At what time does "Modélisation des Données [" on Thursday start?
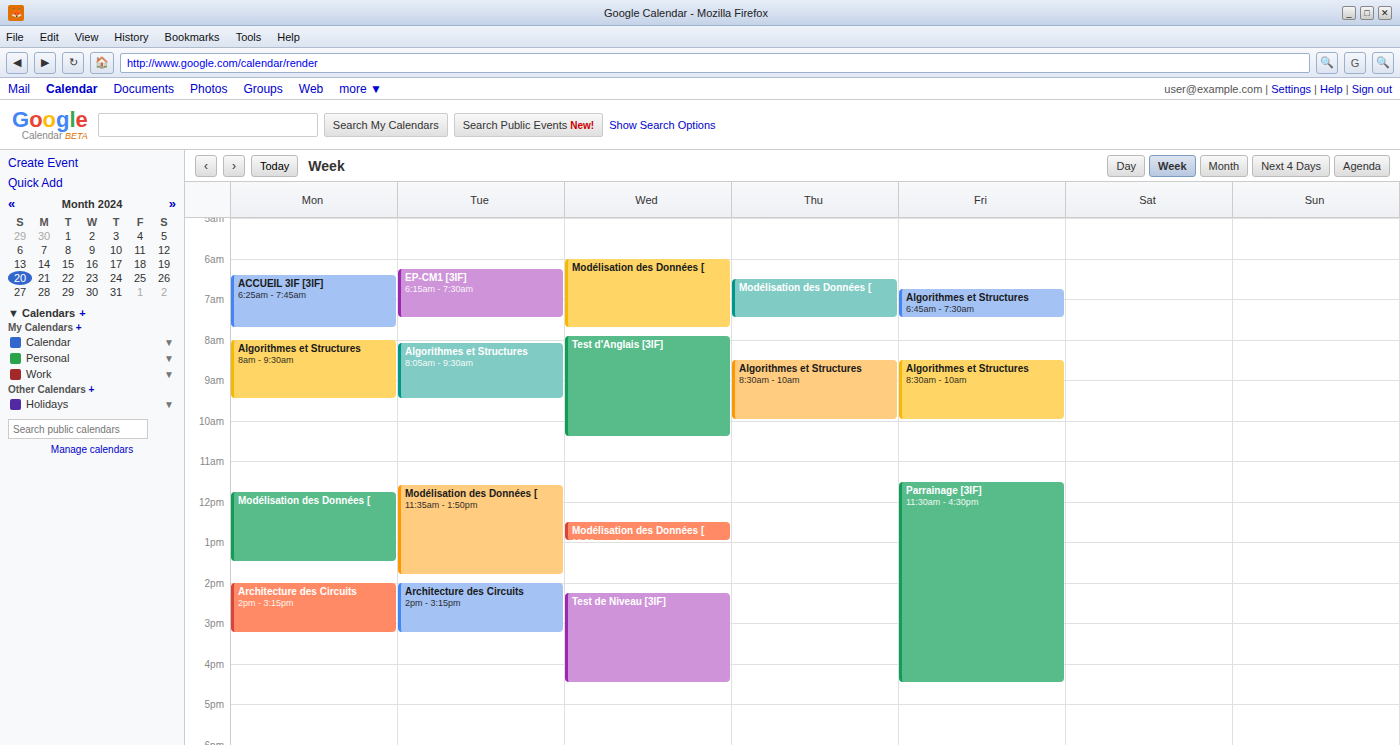
6:30 AM